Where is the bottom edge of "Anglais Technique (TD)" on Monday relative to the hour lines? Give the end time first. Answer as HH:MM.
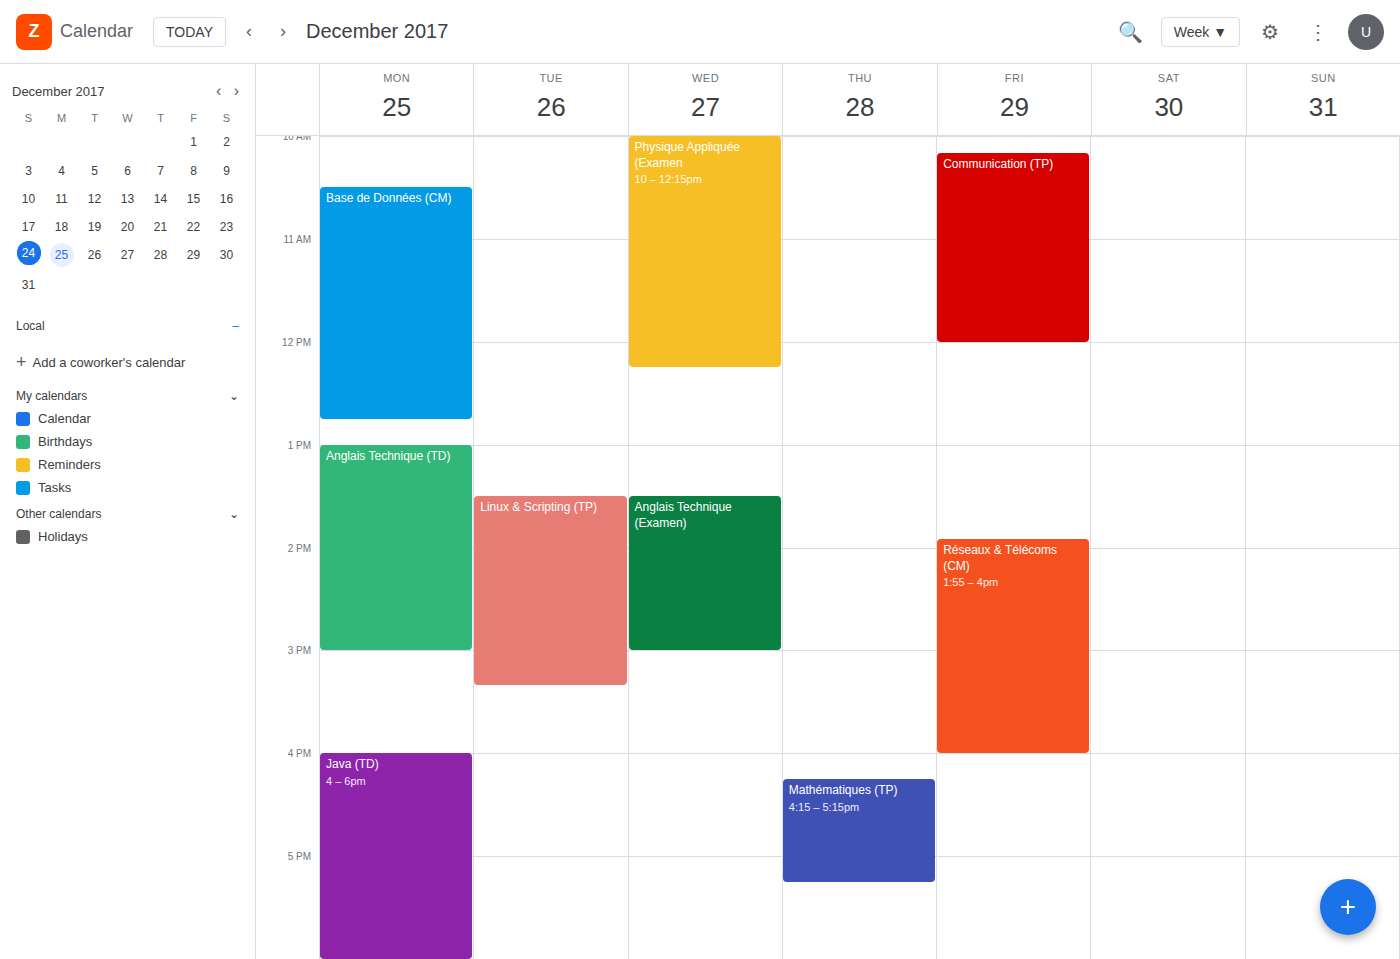
15:00 -- exactly on the 15:00 line.